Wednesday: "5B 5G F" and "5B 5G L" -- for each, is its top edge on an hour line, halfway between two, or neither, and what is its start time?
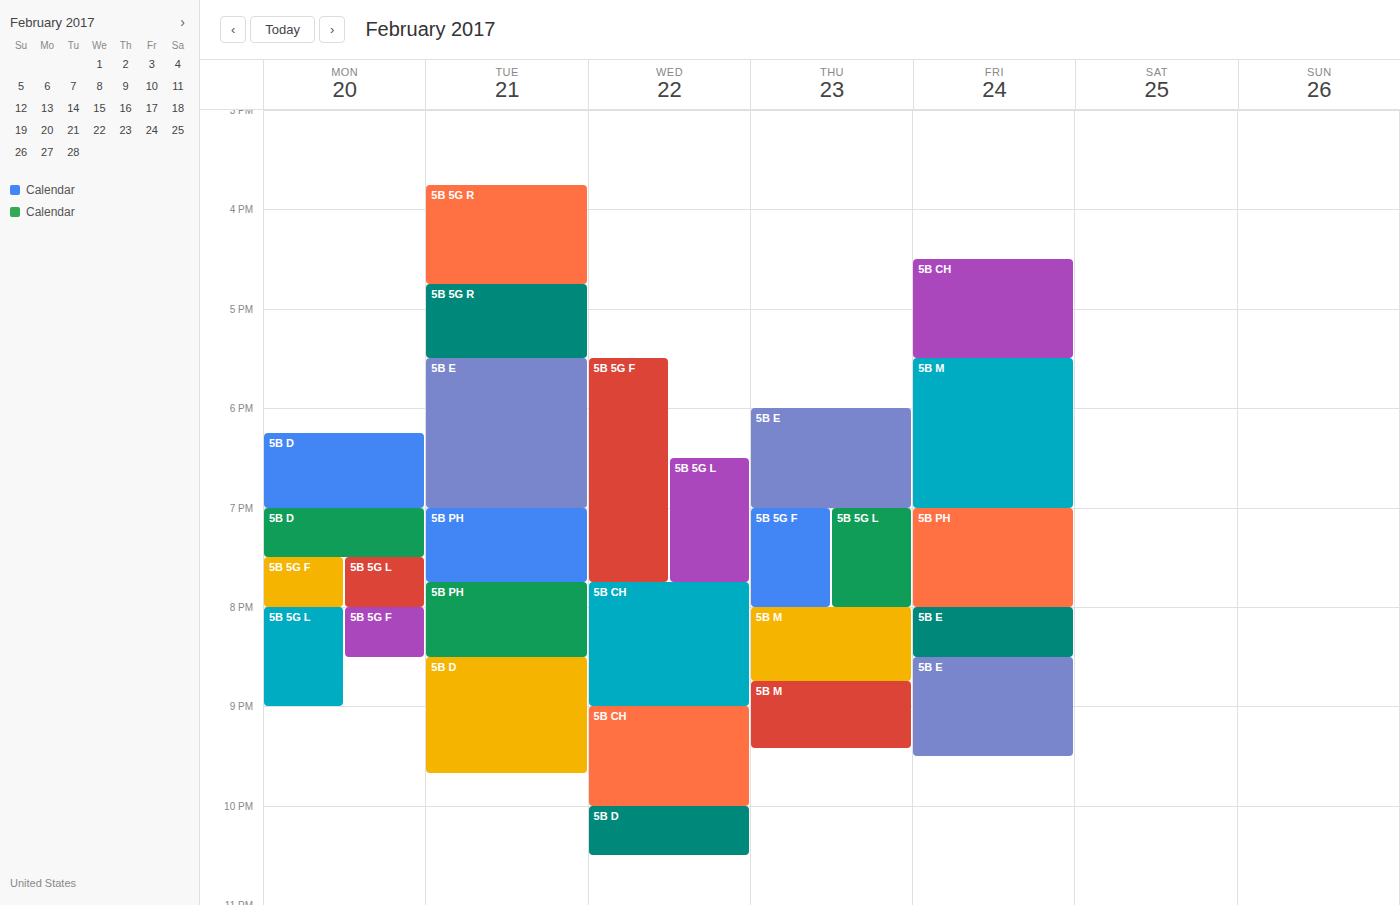
"5B 5G F": 5:30 PM, halfway between the 5 PM and 6 PM lines. "5B 5G L": 6:30 PM, halfway between the 6 PM and 7 PM lines.